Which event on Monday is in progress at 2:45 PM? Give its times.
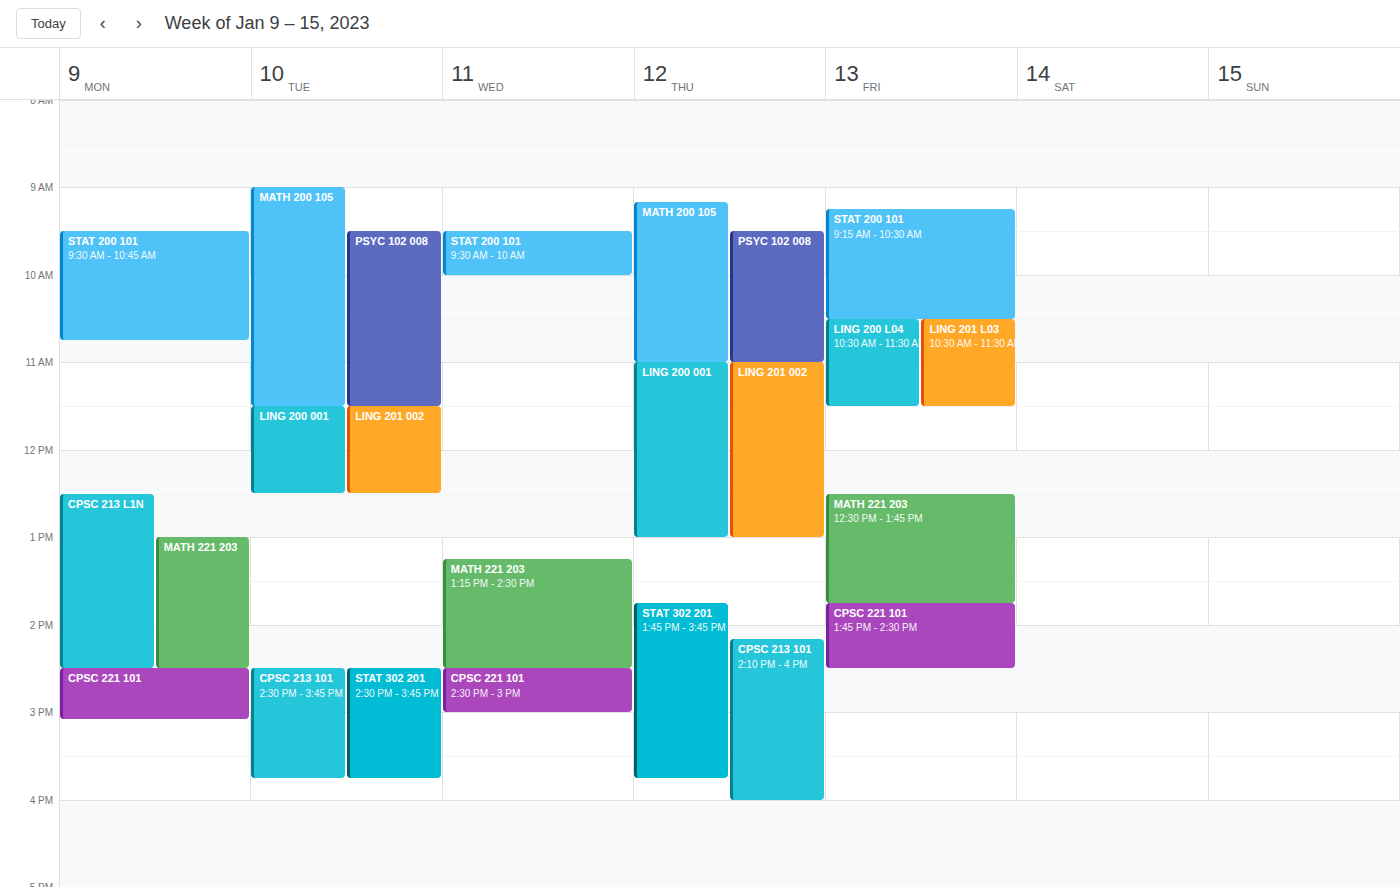
"CPSC 221 101", 2:30 PM to 3:05 PM